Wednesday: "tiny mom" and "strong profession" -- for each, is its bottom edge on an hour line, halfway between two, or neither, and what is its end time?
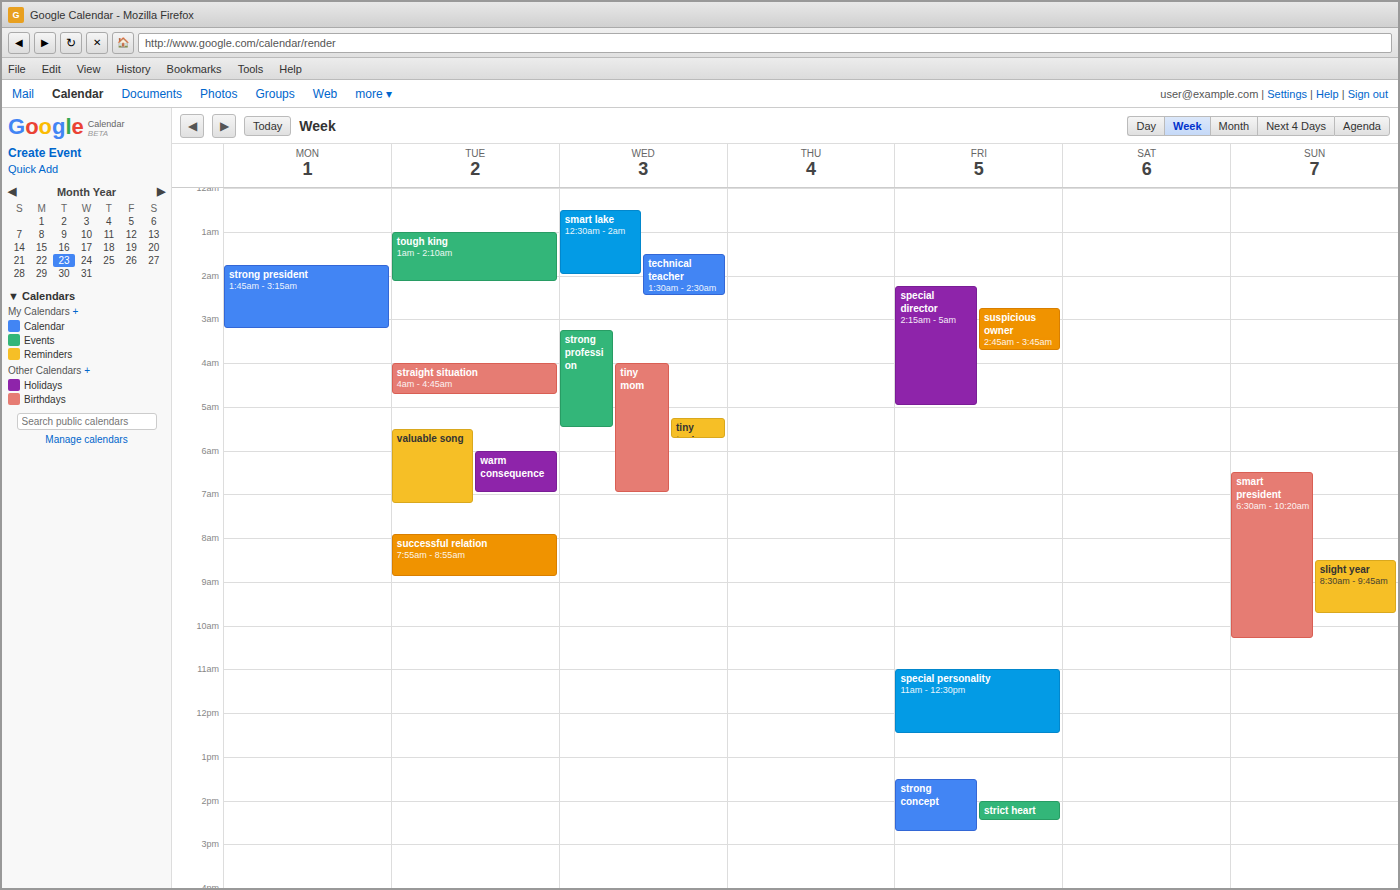
"tiny mom": 7:00 AM, exactly on the 7 AM line. "strong profession": 5:30 AM, halfway between the 5 AM and 6 AM lines.